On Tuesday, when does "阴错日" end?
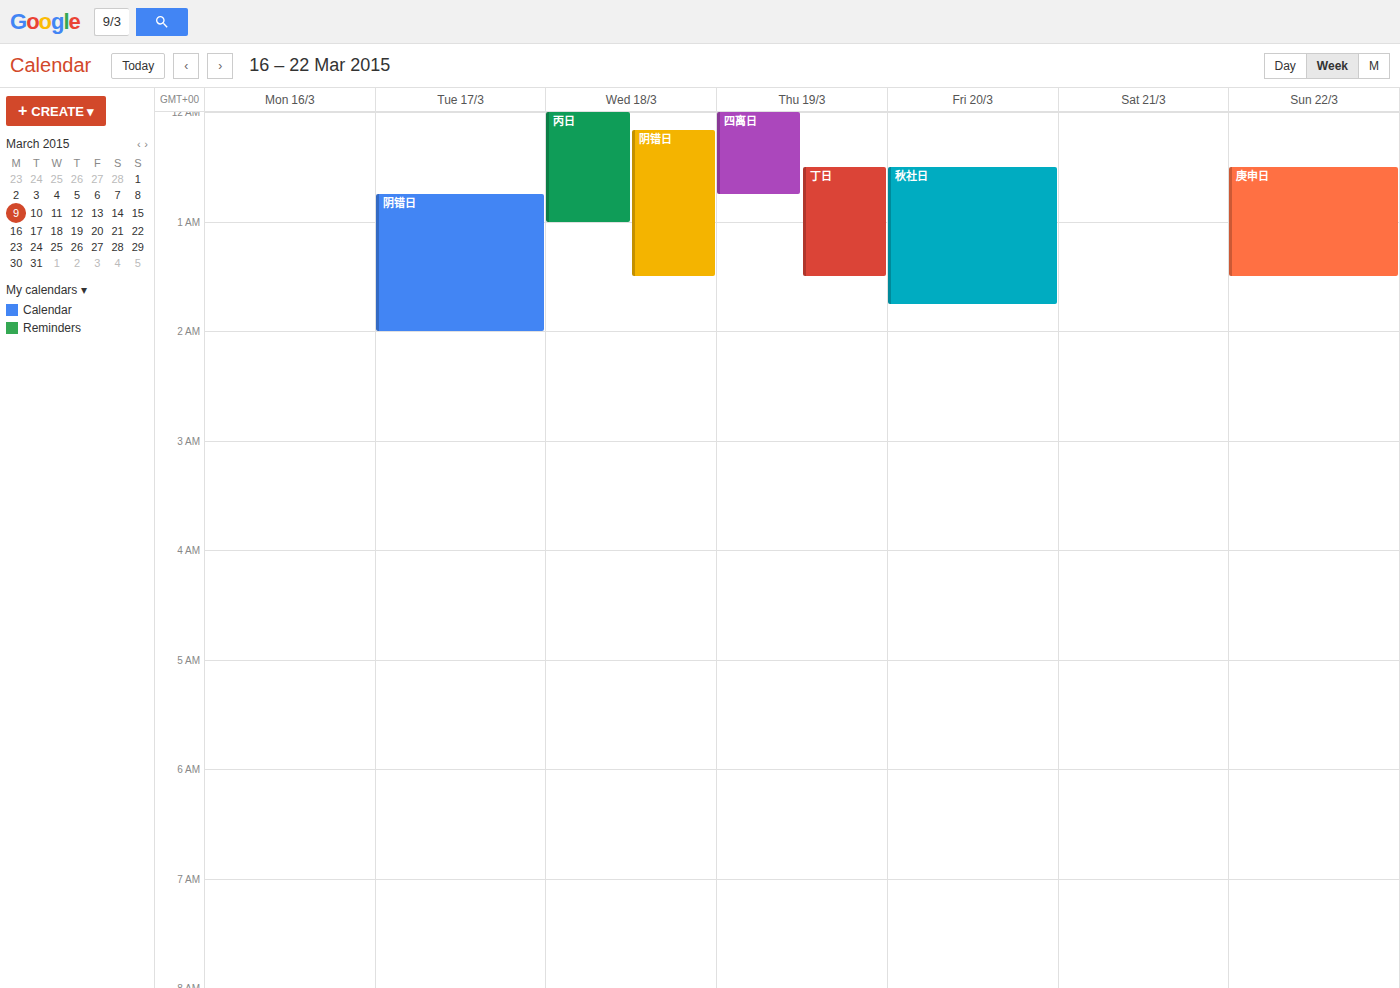
2:00 AM